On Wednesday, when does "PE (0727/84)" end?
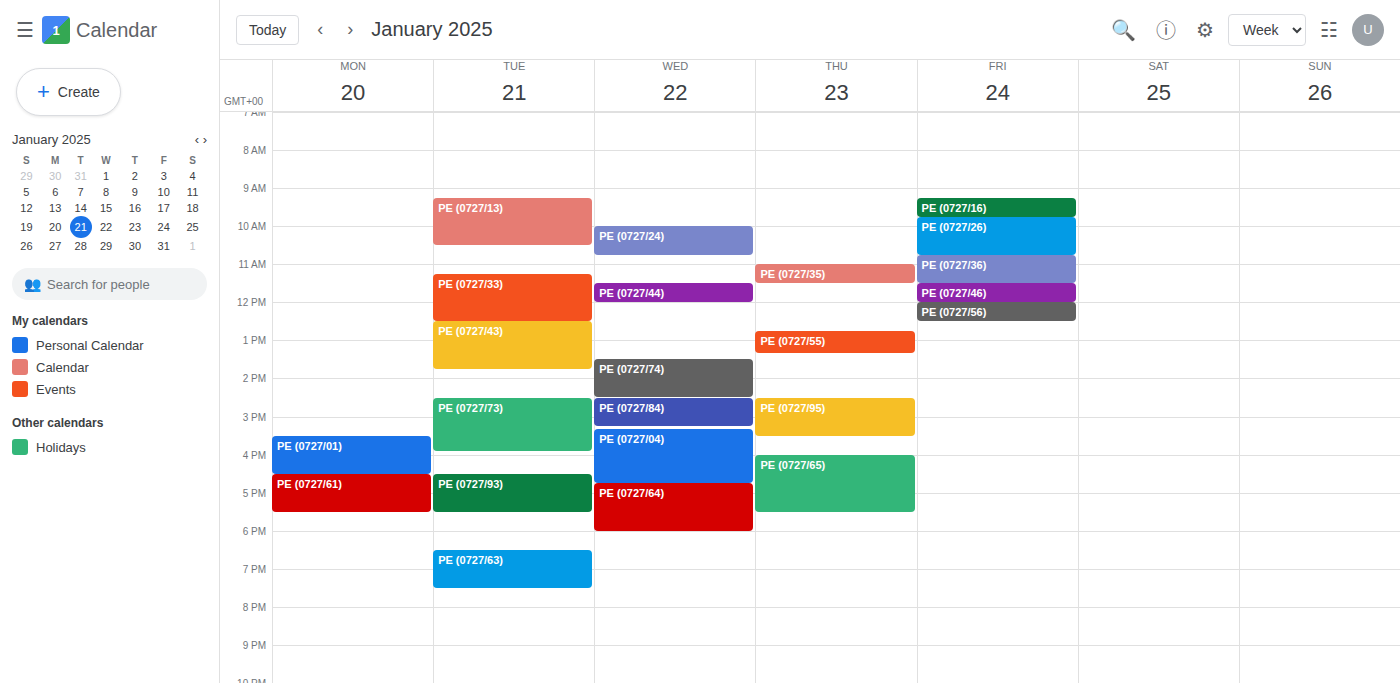
3:15 PM